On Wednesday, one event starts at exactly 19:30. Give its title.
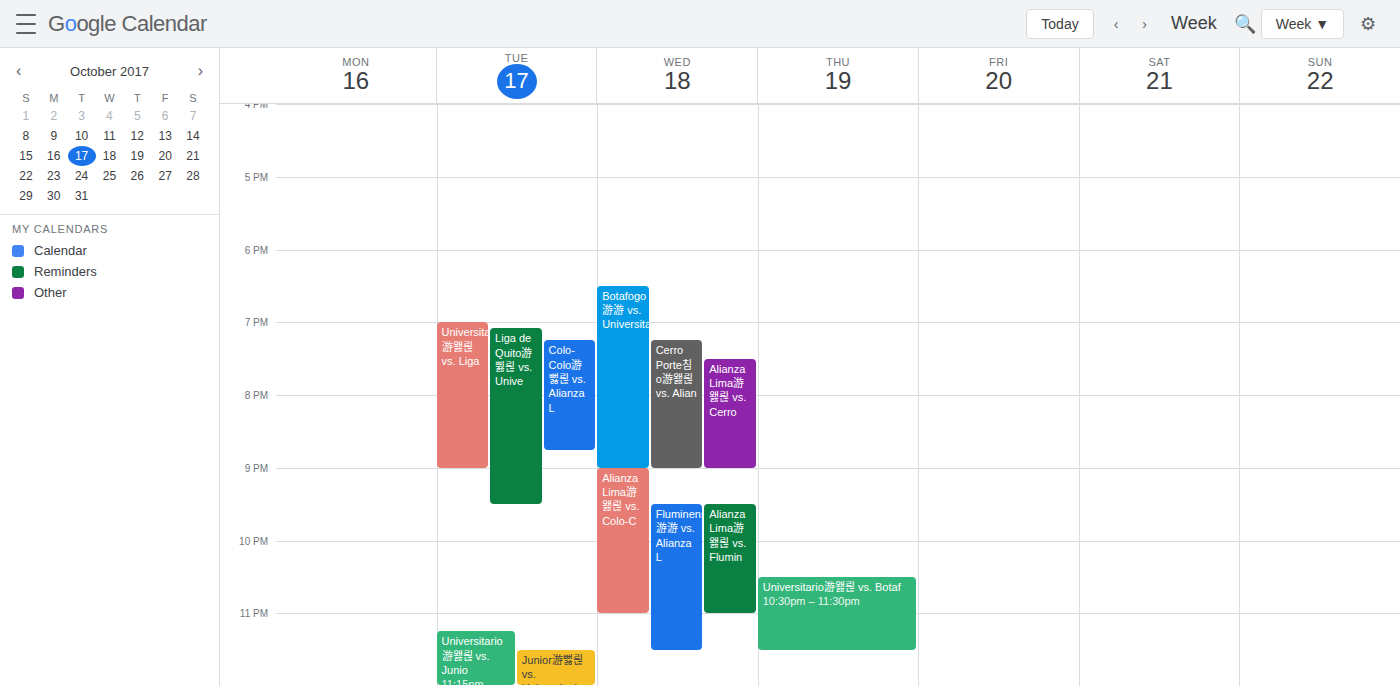
"Alianza Lima游왫릖 vs. Cerro"